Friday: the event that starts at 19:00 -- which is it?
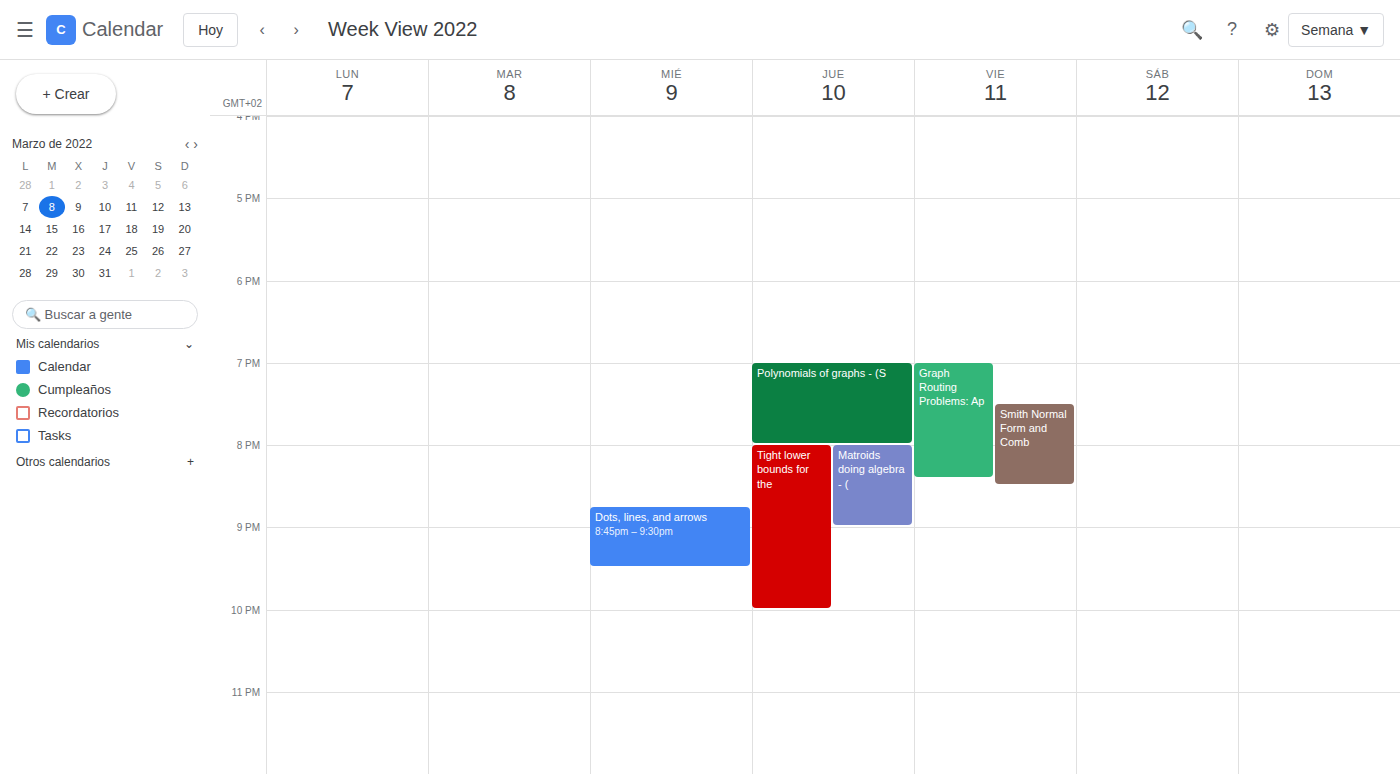
"Graph Routing Problems: Ap"